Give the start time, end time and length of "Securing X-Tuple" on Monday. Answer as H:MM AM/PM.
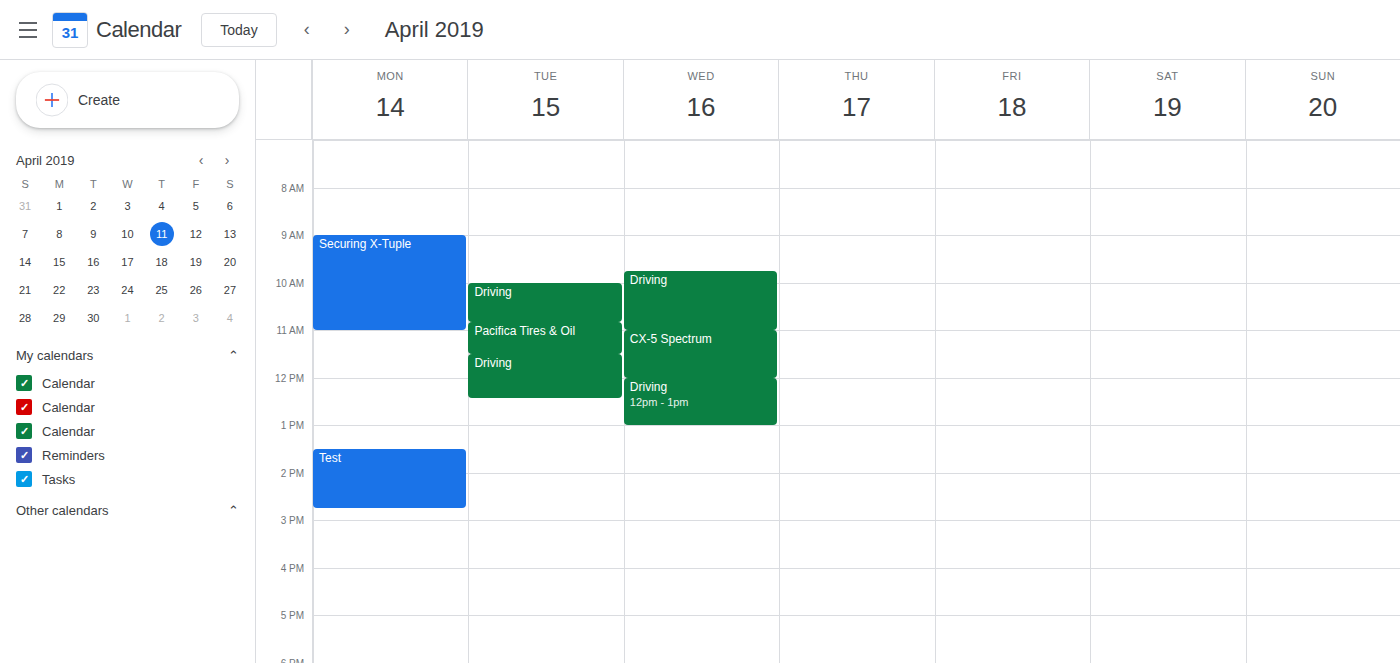
9:00 AM to 11:00 AM, 2 hours